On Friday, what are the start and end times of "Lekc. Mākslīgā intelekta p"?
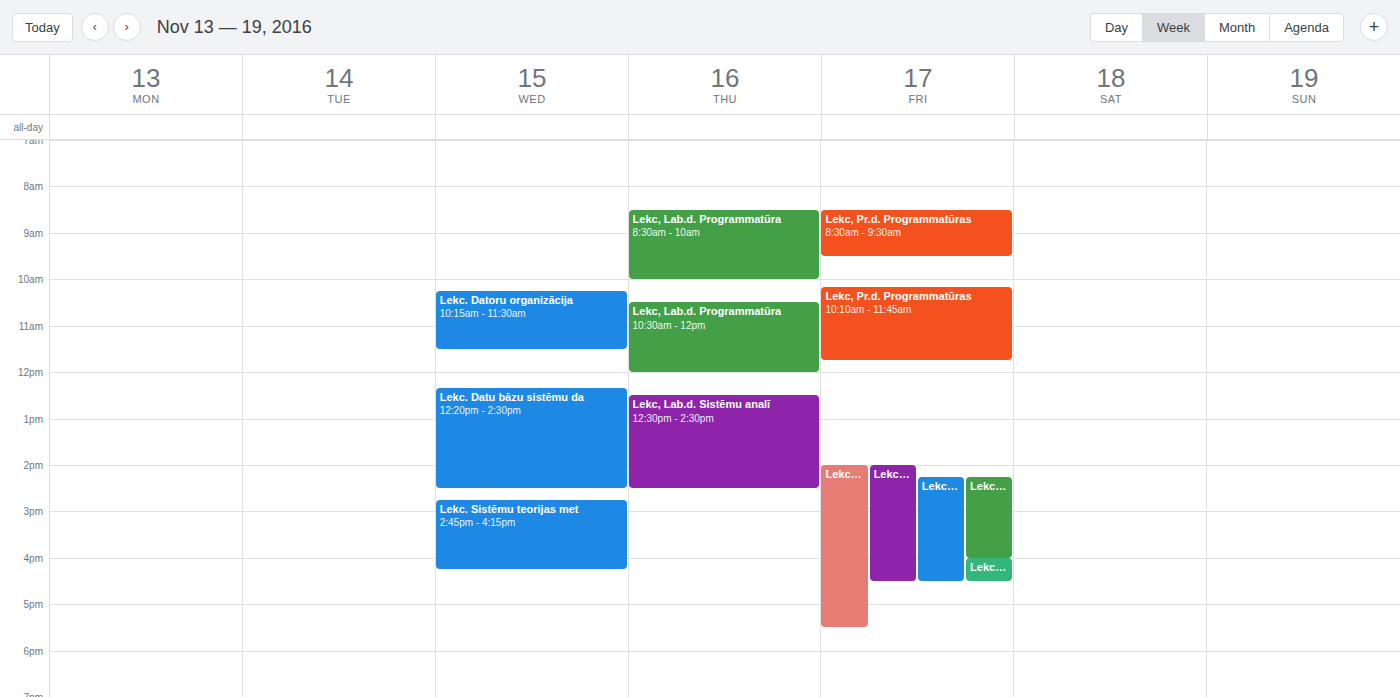
16:00 to 16:30